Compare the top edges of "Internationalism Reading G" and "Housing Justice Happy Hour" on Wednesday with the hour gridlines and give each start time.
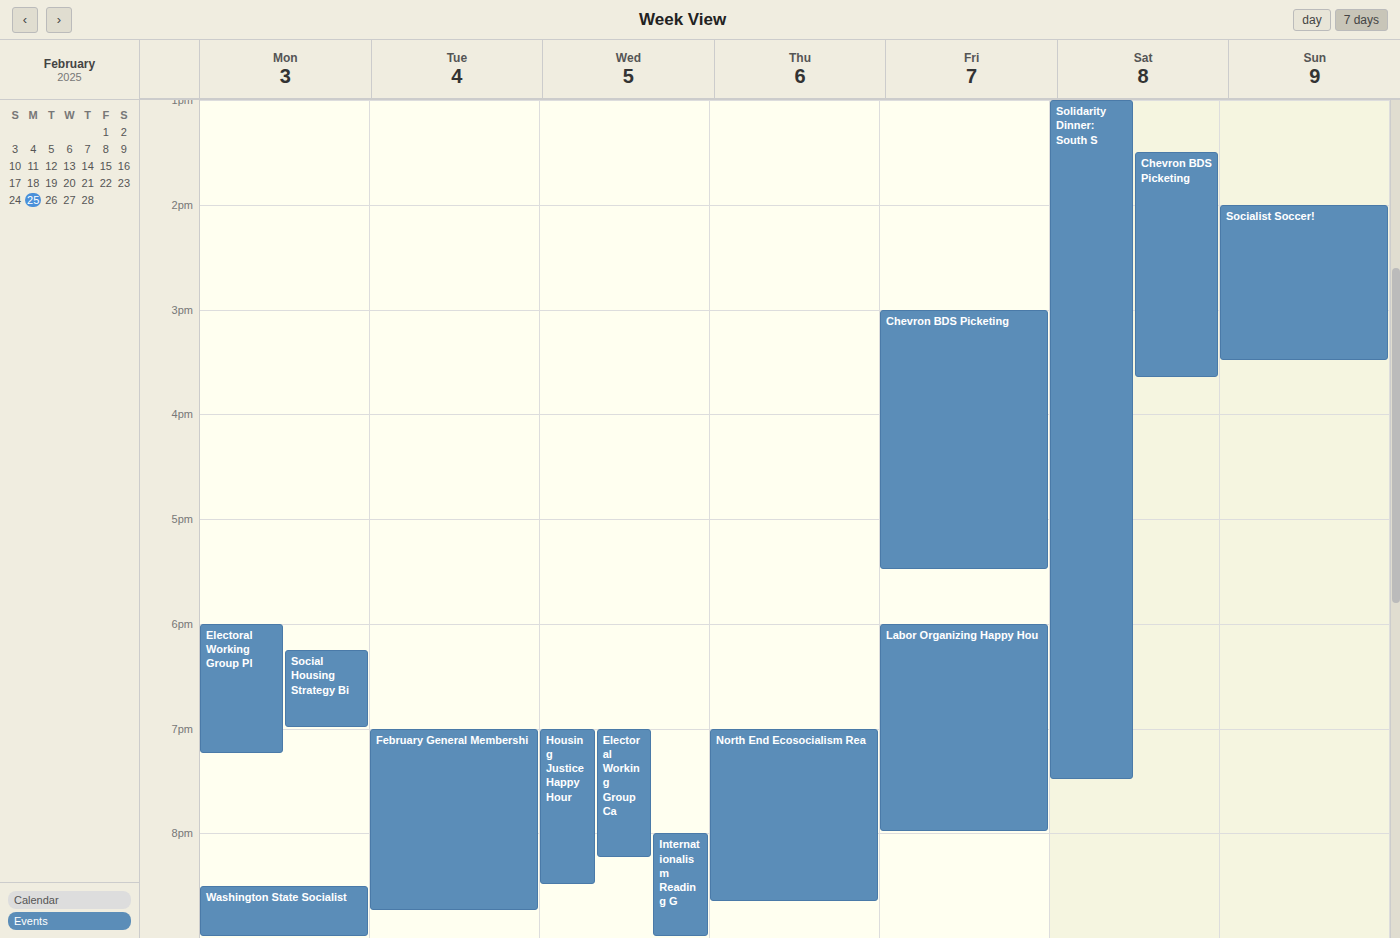
"Internationalism Reading G": 8:00 PM, exactly on the 8 PM line. "Housing Justice Happy Hour": 7:00 PM, exactly on the 7 PM line.